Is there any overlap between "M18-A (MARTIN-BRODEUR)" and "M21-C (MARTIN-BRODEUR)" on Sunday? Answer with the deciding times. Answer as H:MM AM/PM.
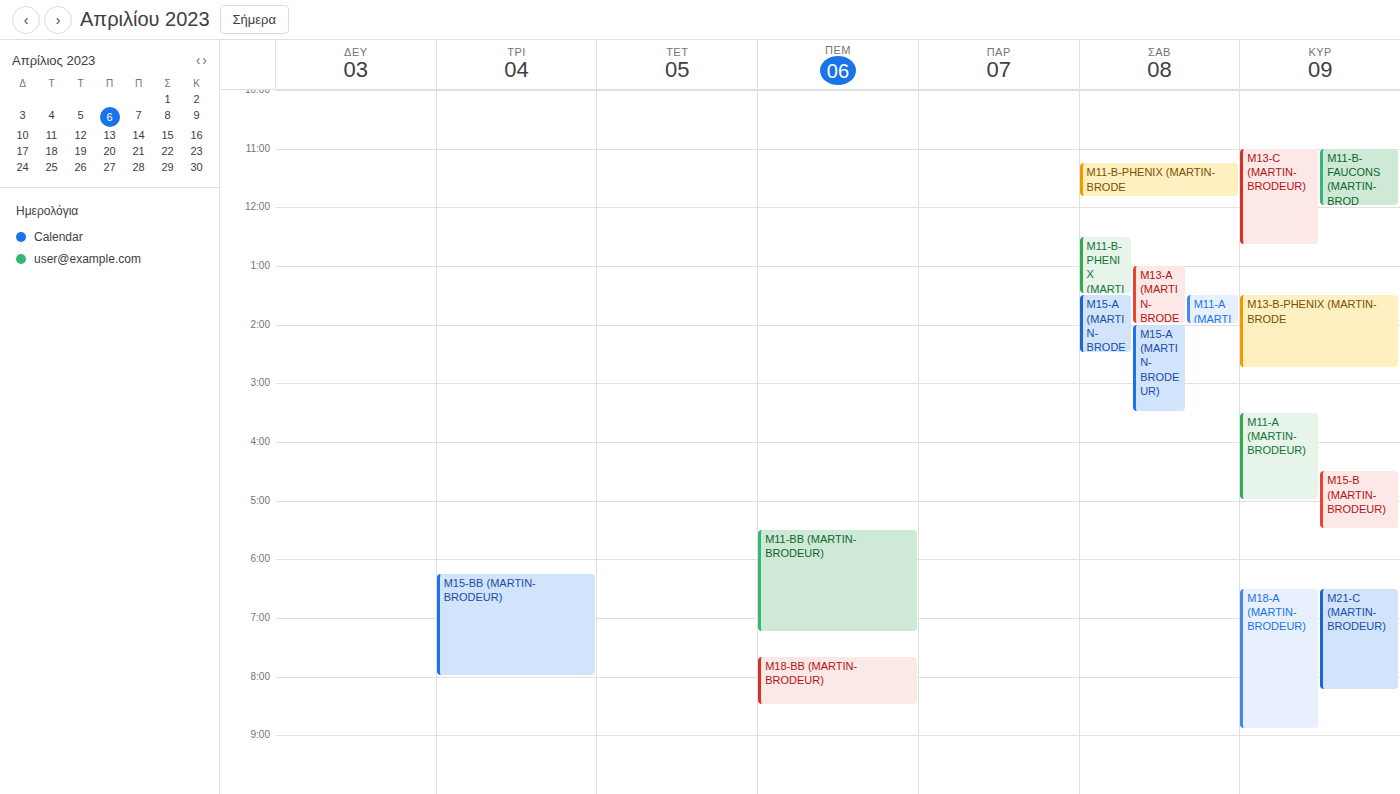
"M18-A (MARTIN-BRODEUR)" starts at 6:30 PM, before "M21-C (MARTIN-BRODEUR)" ends at 8:15 PM -- they overlap.